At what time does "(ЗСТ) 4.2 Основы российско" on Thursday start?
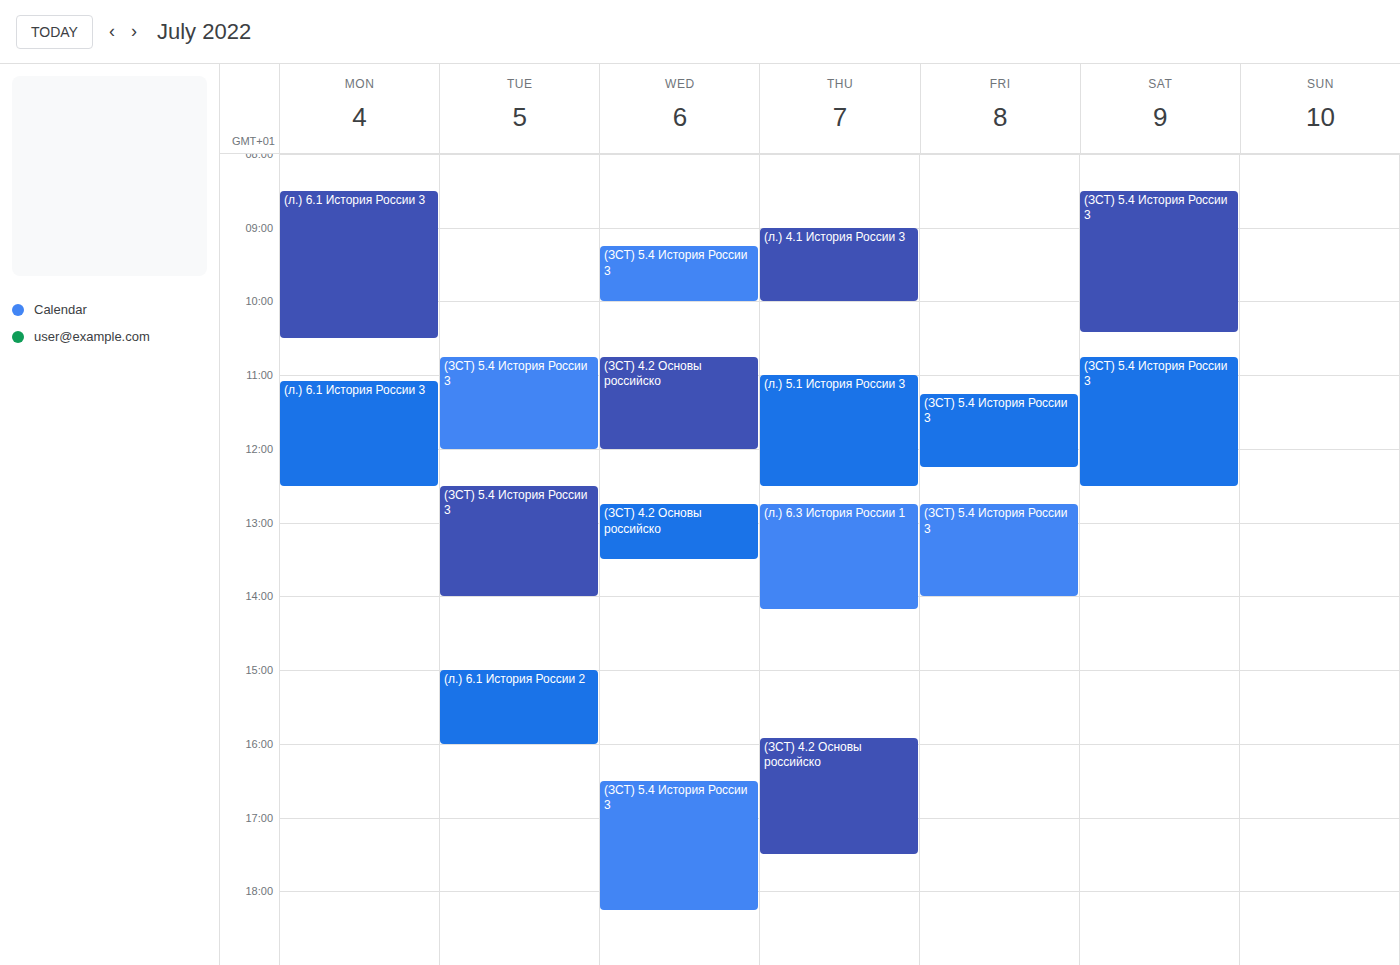
3:55 PM